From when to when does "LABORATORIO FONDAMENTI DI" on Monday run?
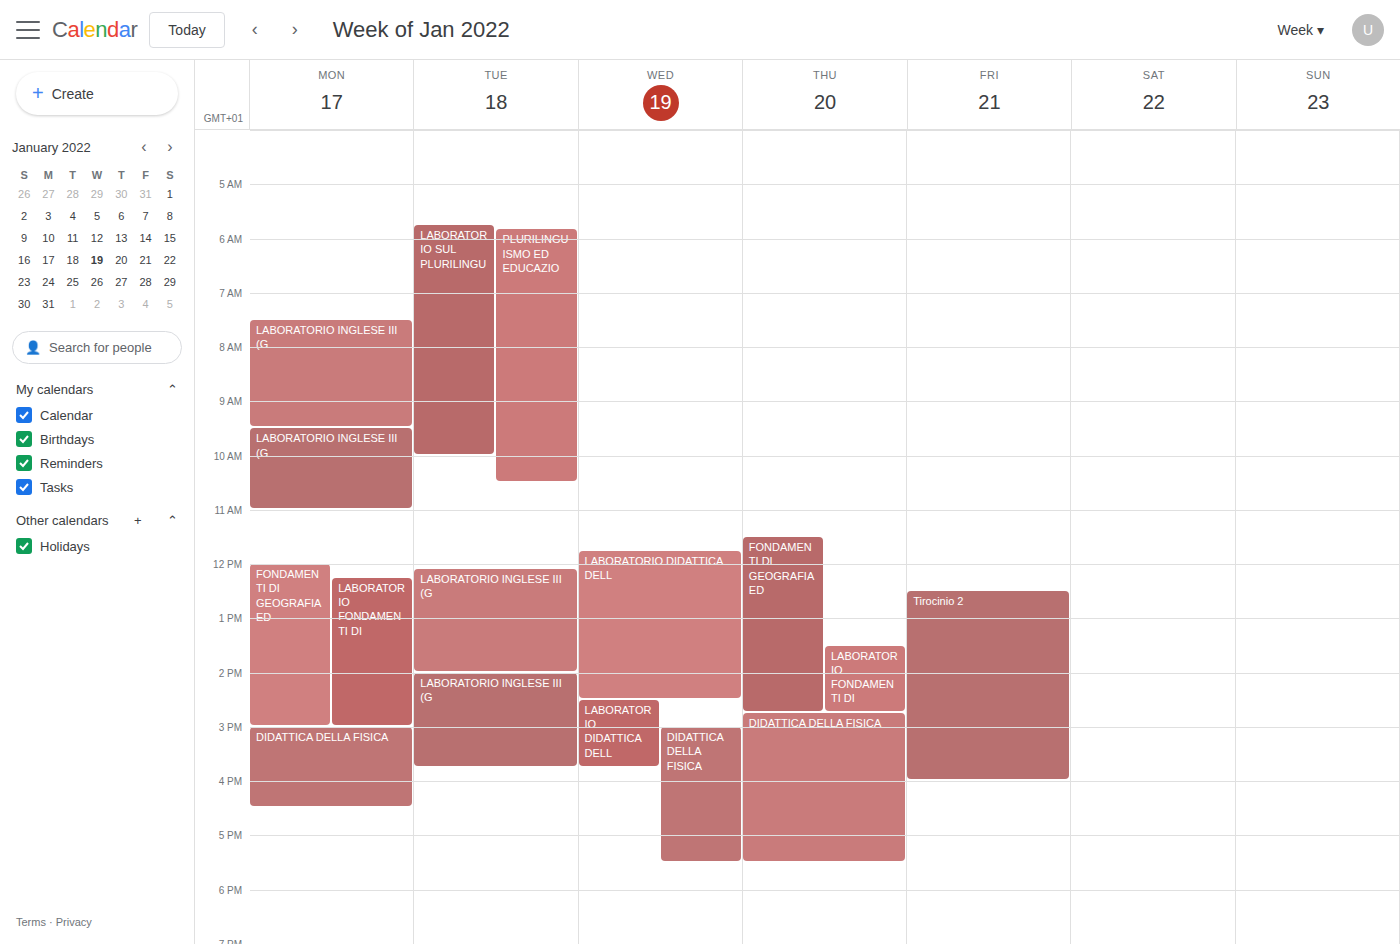
12:15 PM to 3:00 PM